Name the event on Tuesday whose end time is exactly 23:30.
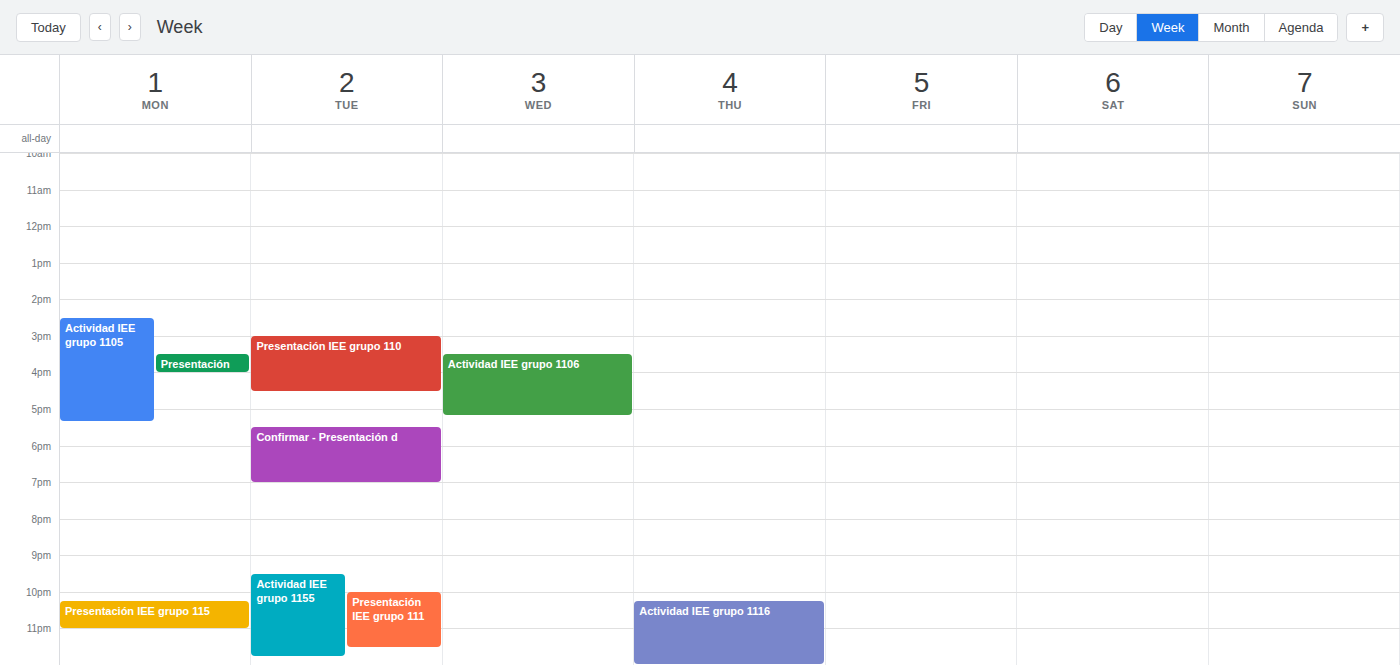
"Presentación IEE grupo 111"